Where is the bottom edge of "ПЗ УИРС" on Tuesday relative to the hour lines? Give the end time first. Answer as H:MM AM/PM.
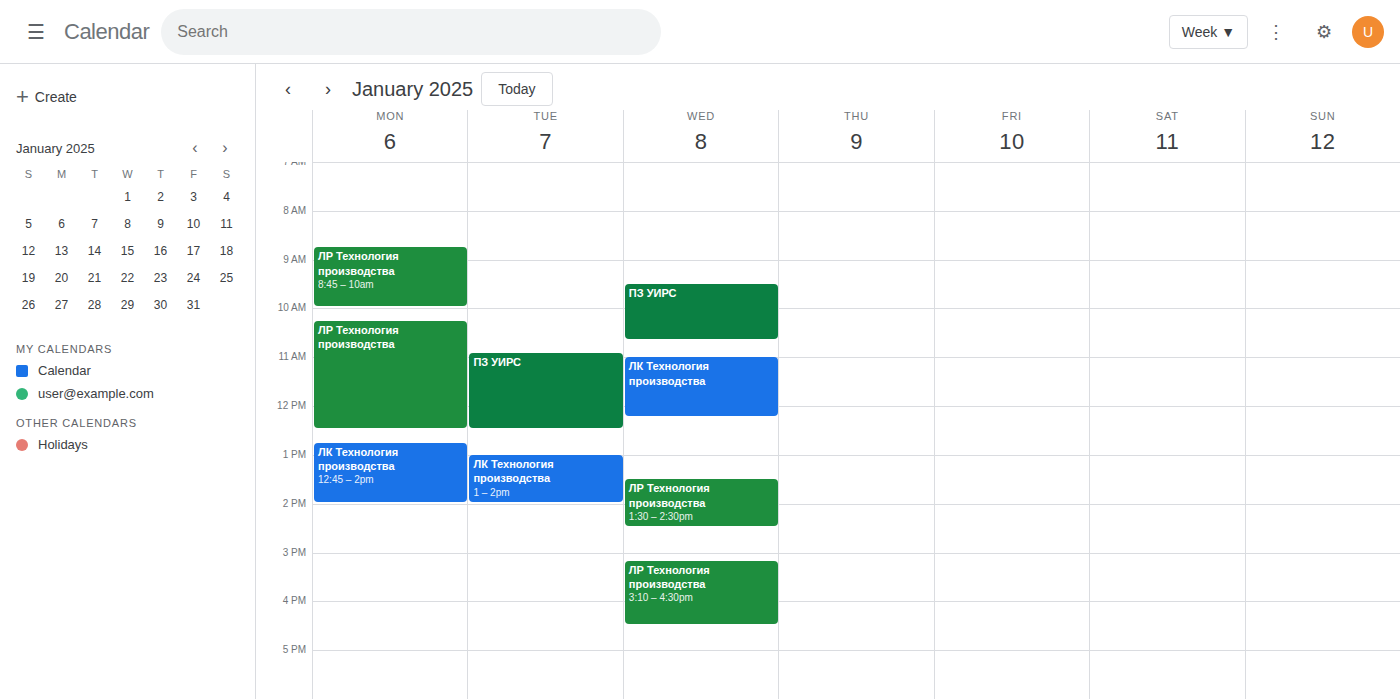
12:30 PM -- halfway between the 12 PM and 1 PM lines.